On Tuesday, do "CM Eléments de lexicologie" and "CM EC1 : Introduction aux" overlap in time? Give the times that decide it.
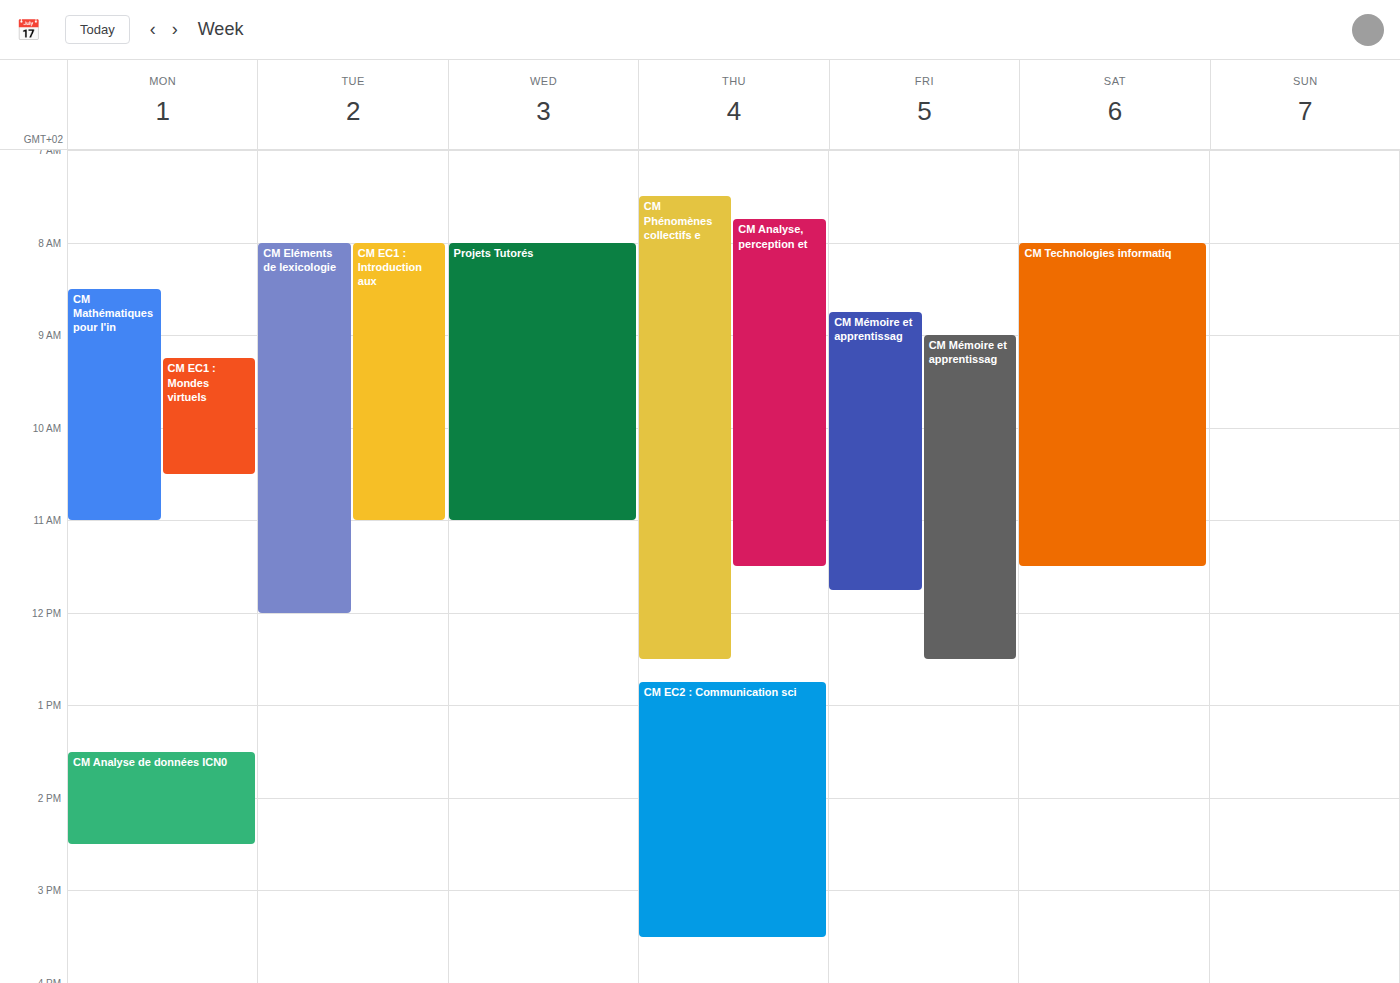
"CM EC1 : Introduction aux" runs 8:00 AM to 11:00 AM, inside "CM Eléments de lexicologie" -- they overlap.